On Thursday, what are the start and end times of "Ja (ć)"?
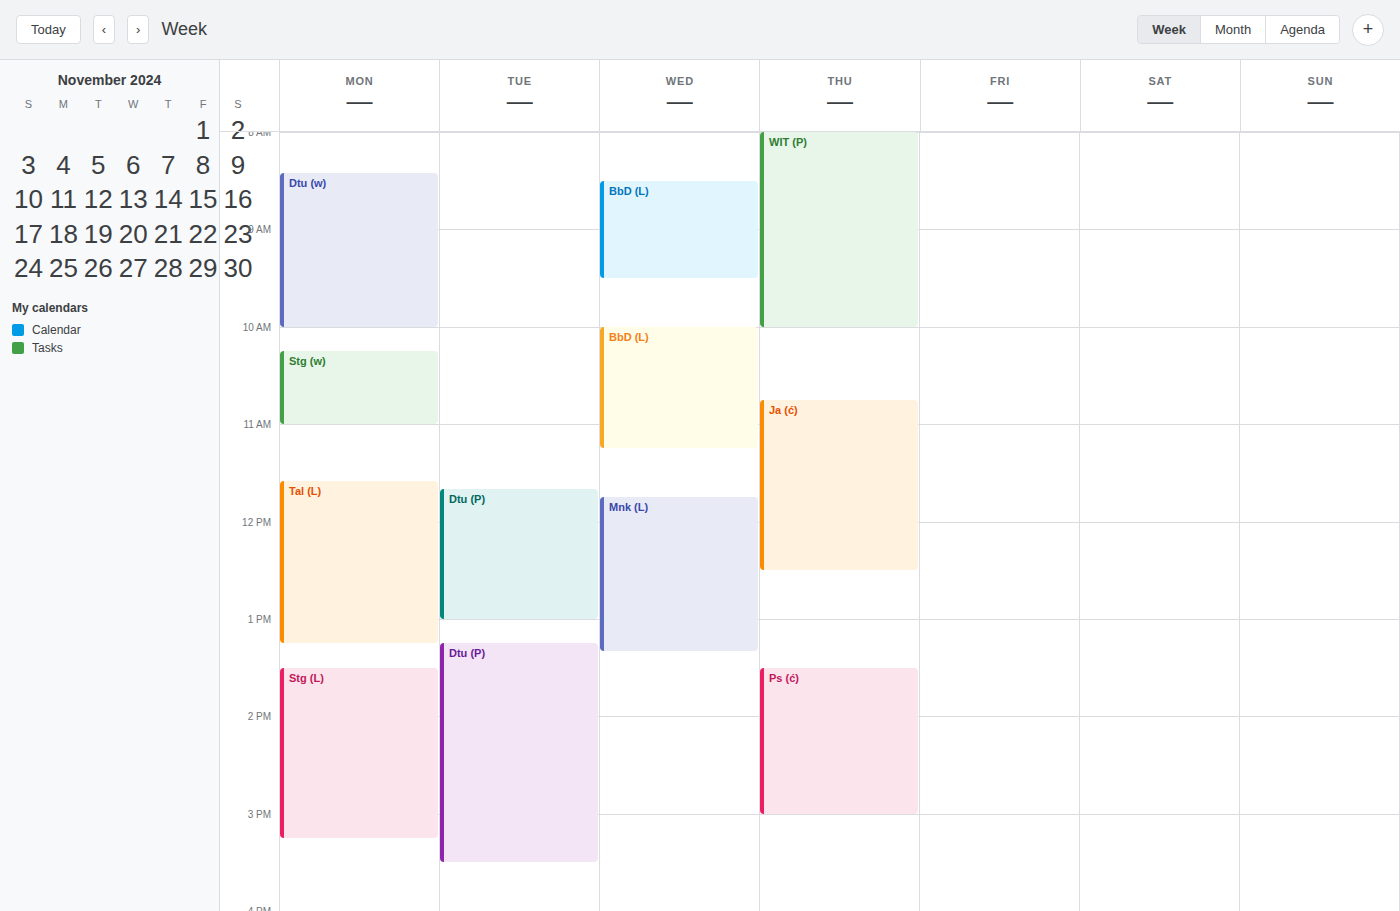
10:45 AM to 12:30 PM